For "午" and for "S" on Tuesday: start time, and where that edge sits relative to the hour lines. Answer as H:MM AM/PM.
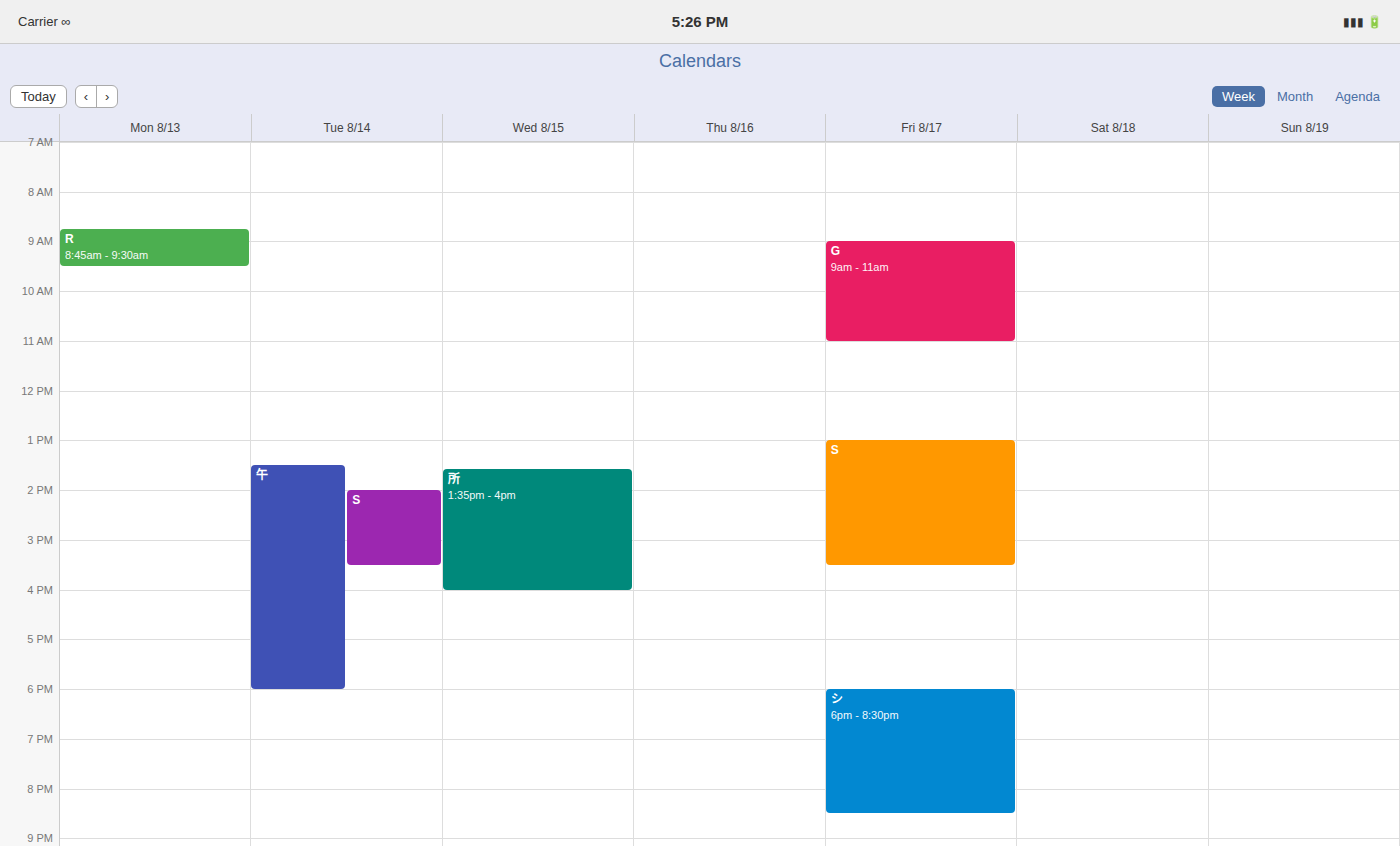
"午": 1:30 PM, halfway between the 1 PM and 2 PM lines. "S": 2:00 PM, exactly on the 2 PM line.